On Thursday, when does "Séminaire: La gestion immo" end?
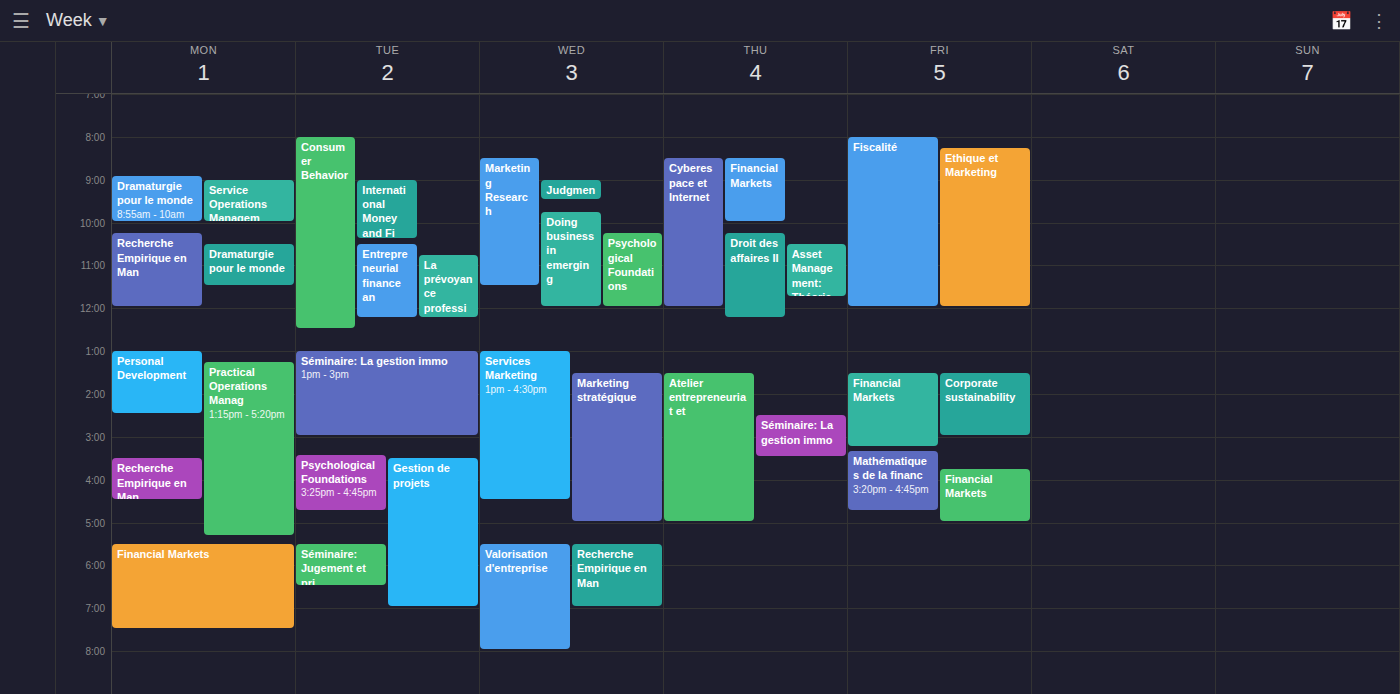
3:30 PM